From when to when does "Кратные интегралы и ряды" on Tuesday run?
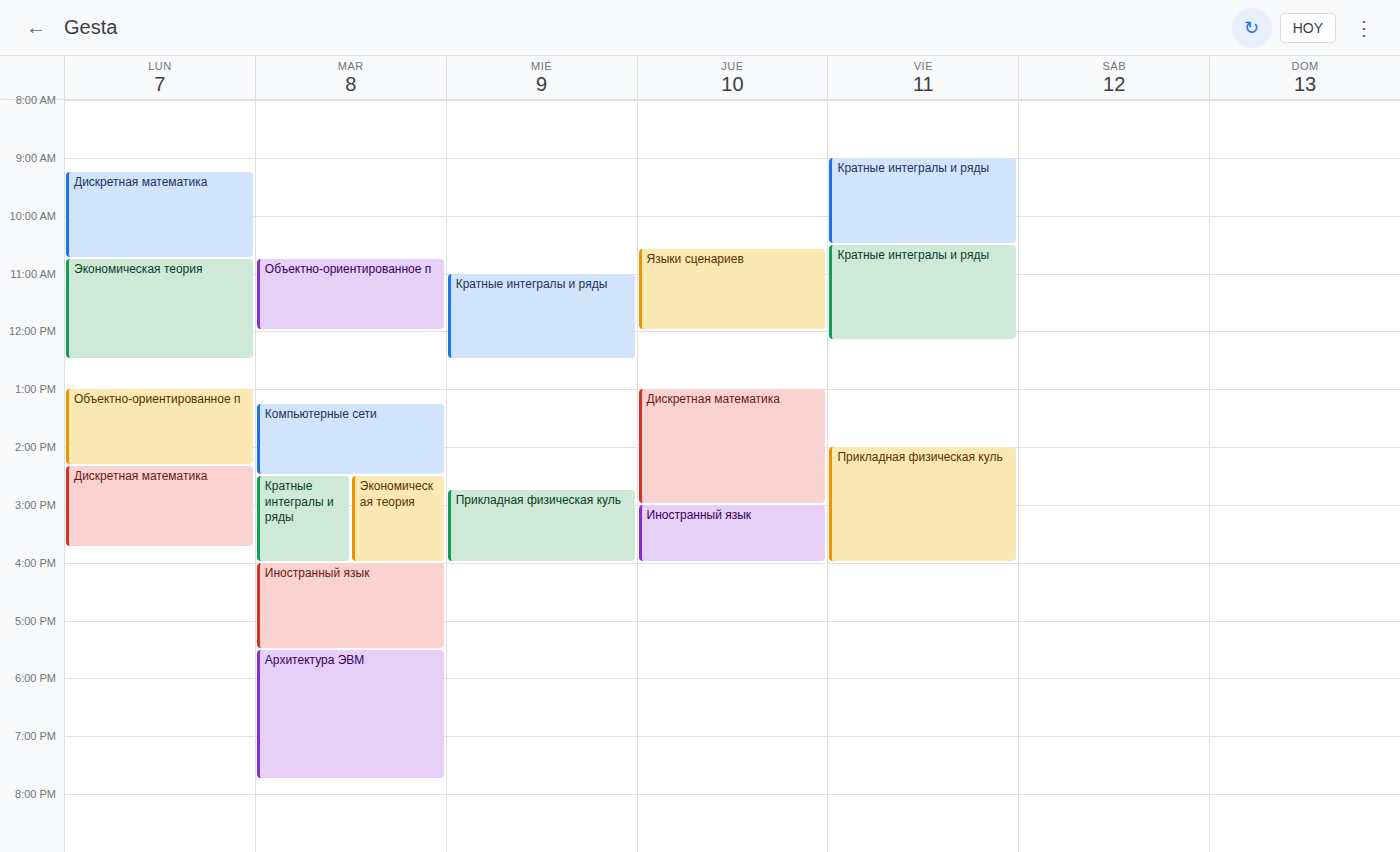
2:30 PM to 4:00 PM